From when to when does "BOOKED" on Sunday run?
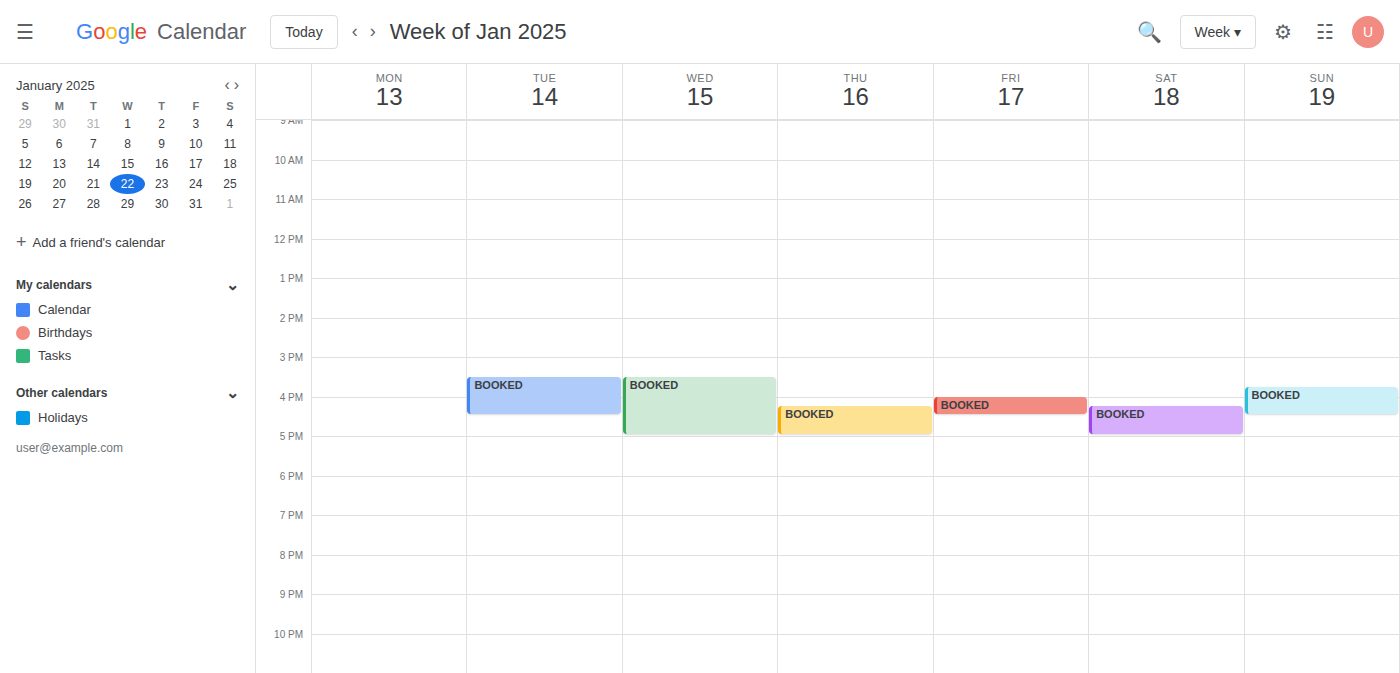
3:45 PM to 4:30 PM